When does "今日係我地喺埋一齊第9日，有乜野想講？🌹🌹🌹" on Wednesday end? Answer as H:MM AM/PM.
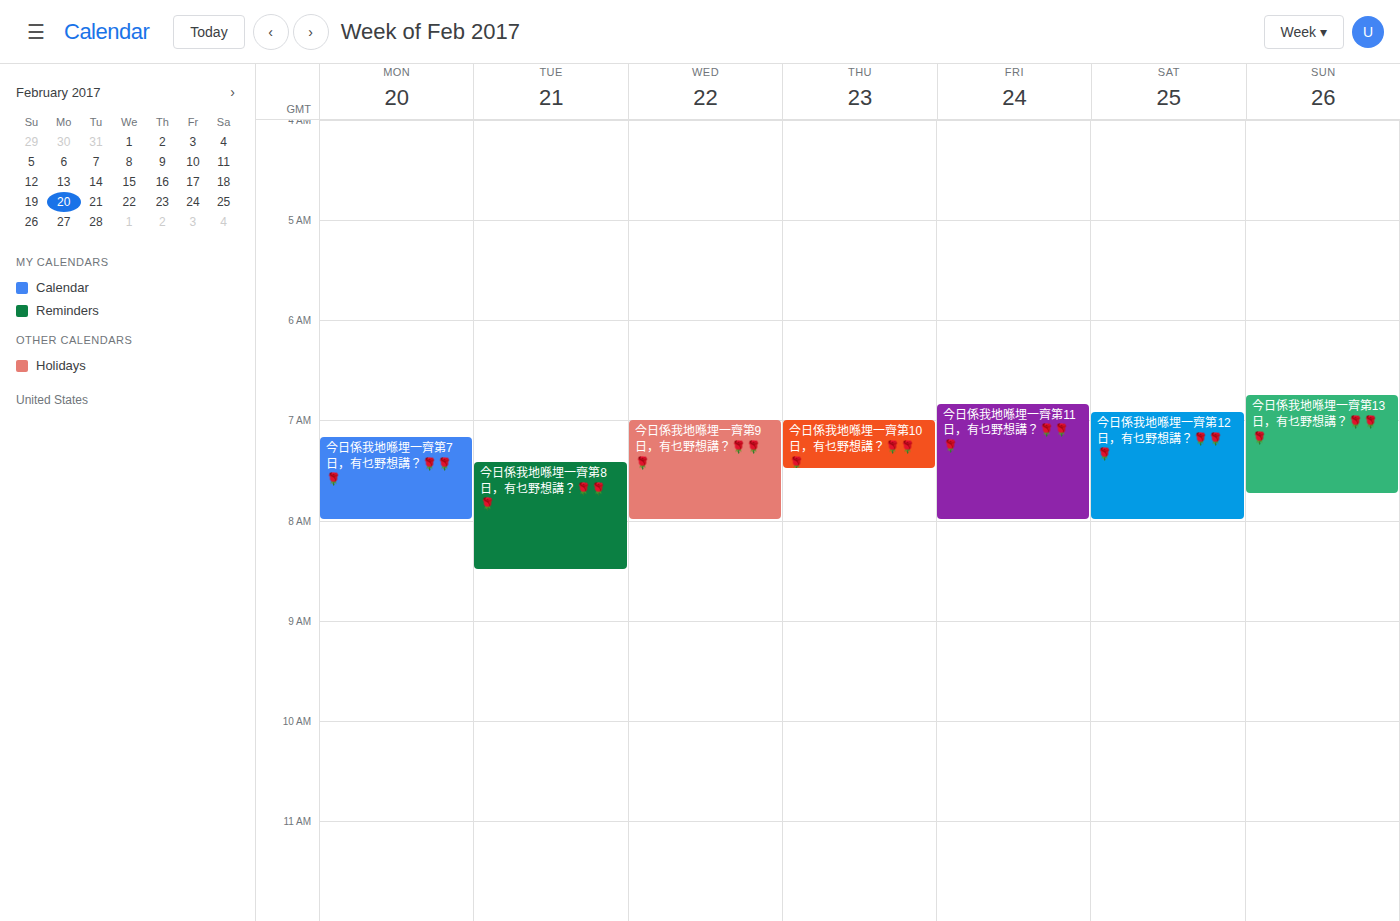
8:00 AM